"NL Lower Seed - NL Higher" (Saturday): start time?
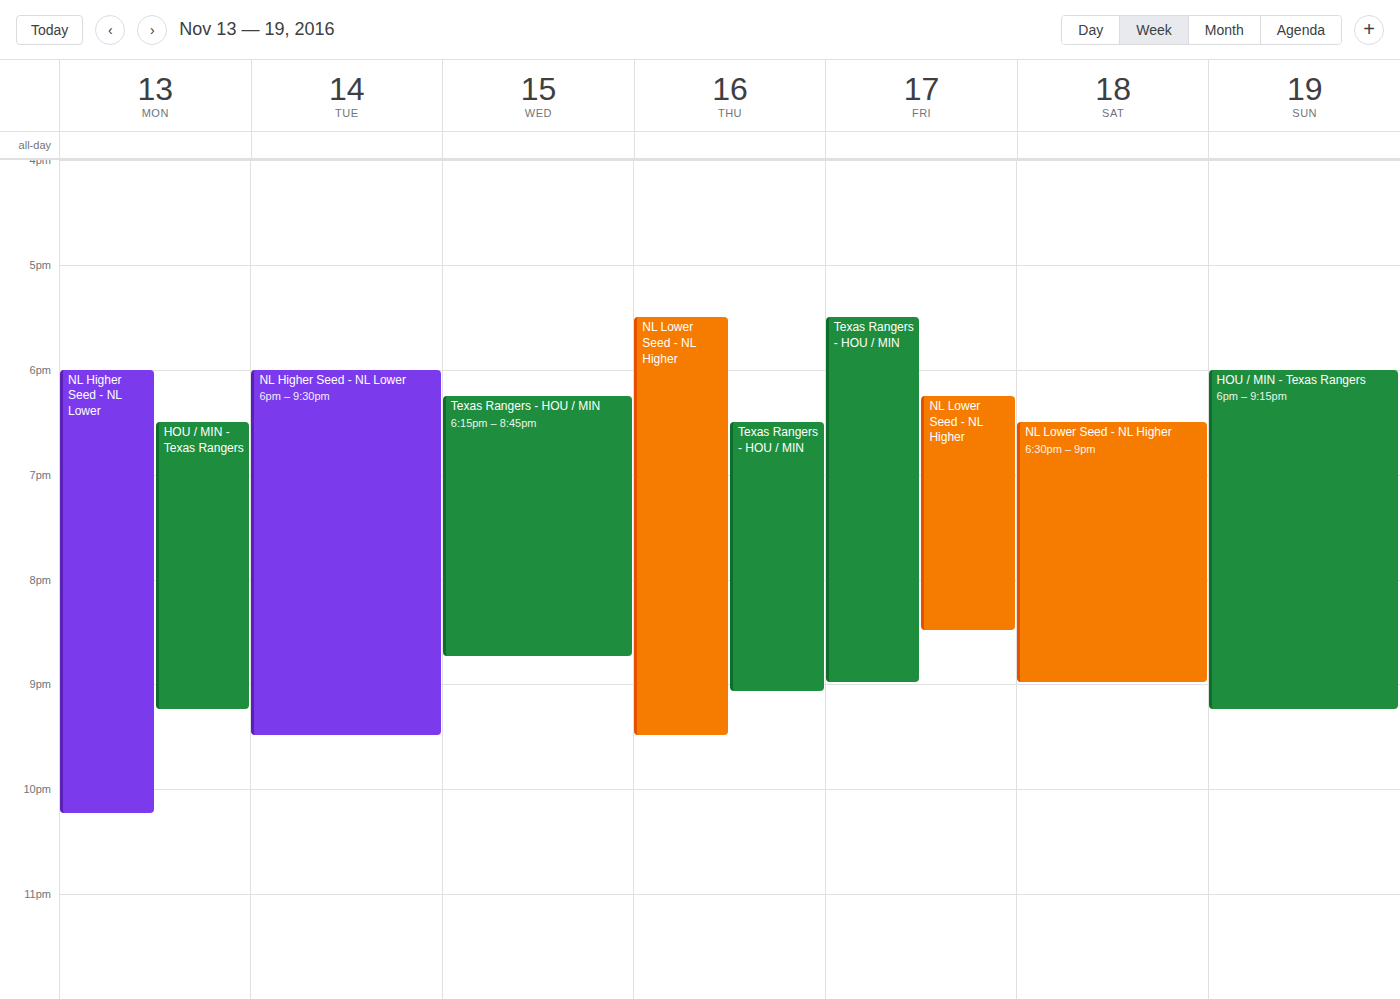
6:30 PM